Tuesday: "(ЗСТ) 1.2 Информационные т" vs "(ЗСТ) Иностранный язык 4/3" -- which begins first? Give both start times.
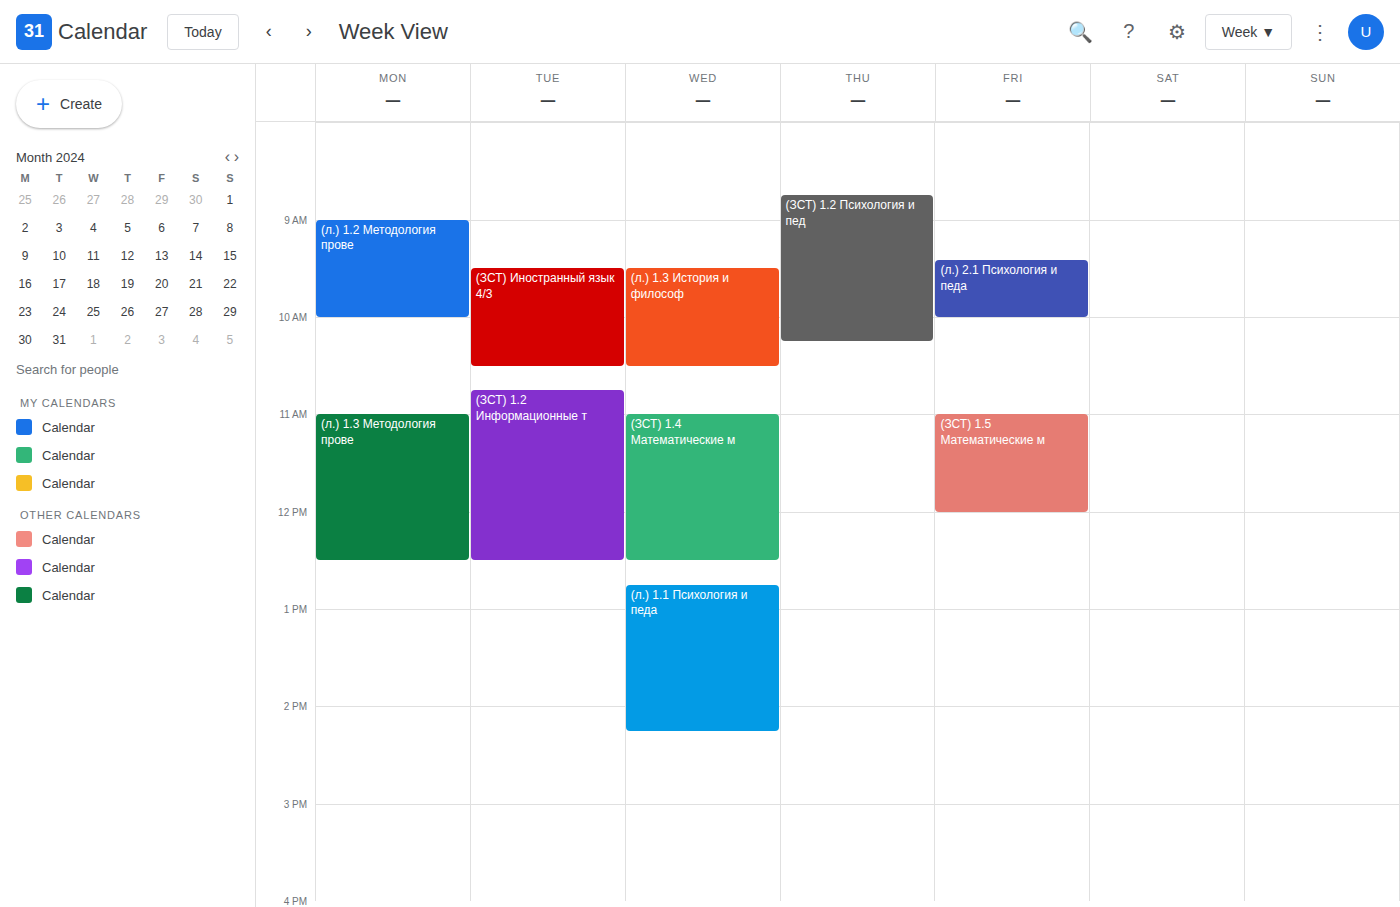
"(ЗСТ) Иностранный язык 4/3" 09:30; "(ЗСТ) 1.2 Информационные т" 10:45.